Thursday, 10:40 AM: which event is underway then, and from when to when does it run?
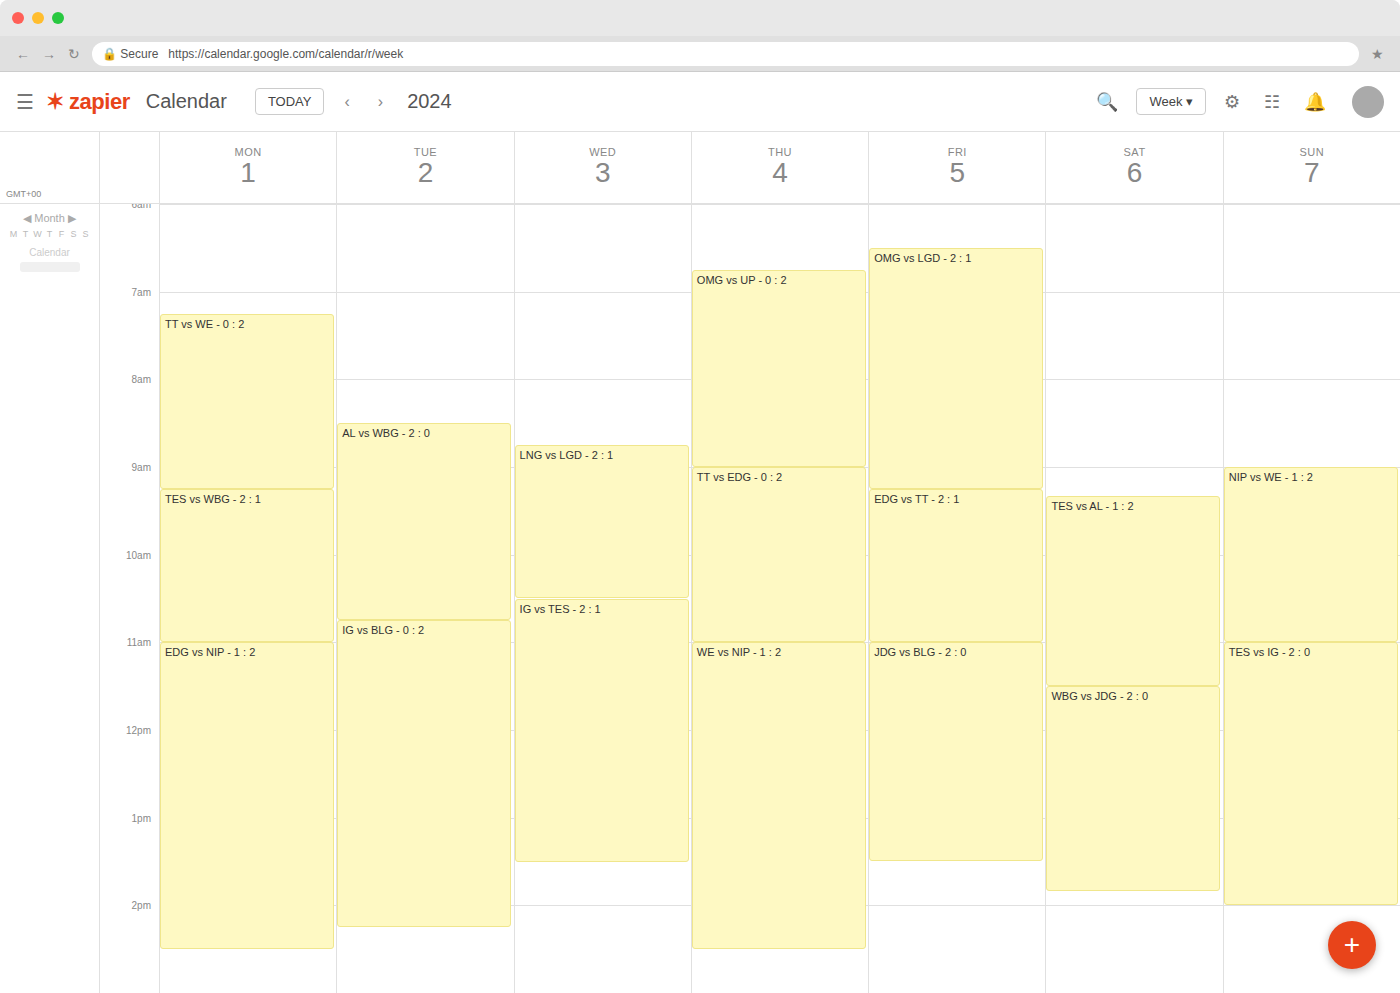
"TT vs EDG - 0 : 2", 9:00 AM to 11:00 AM